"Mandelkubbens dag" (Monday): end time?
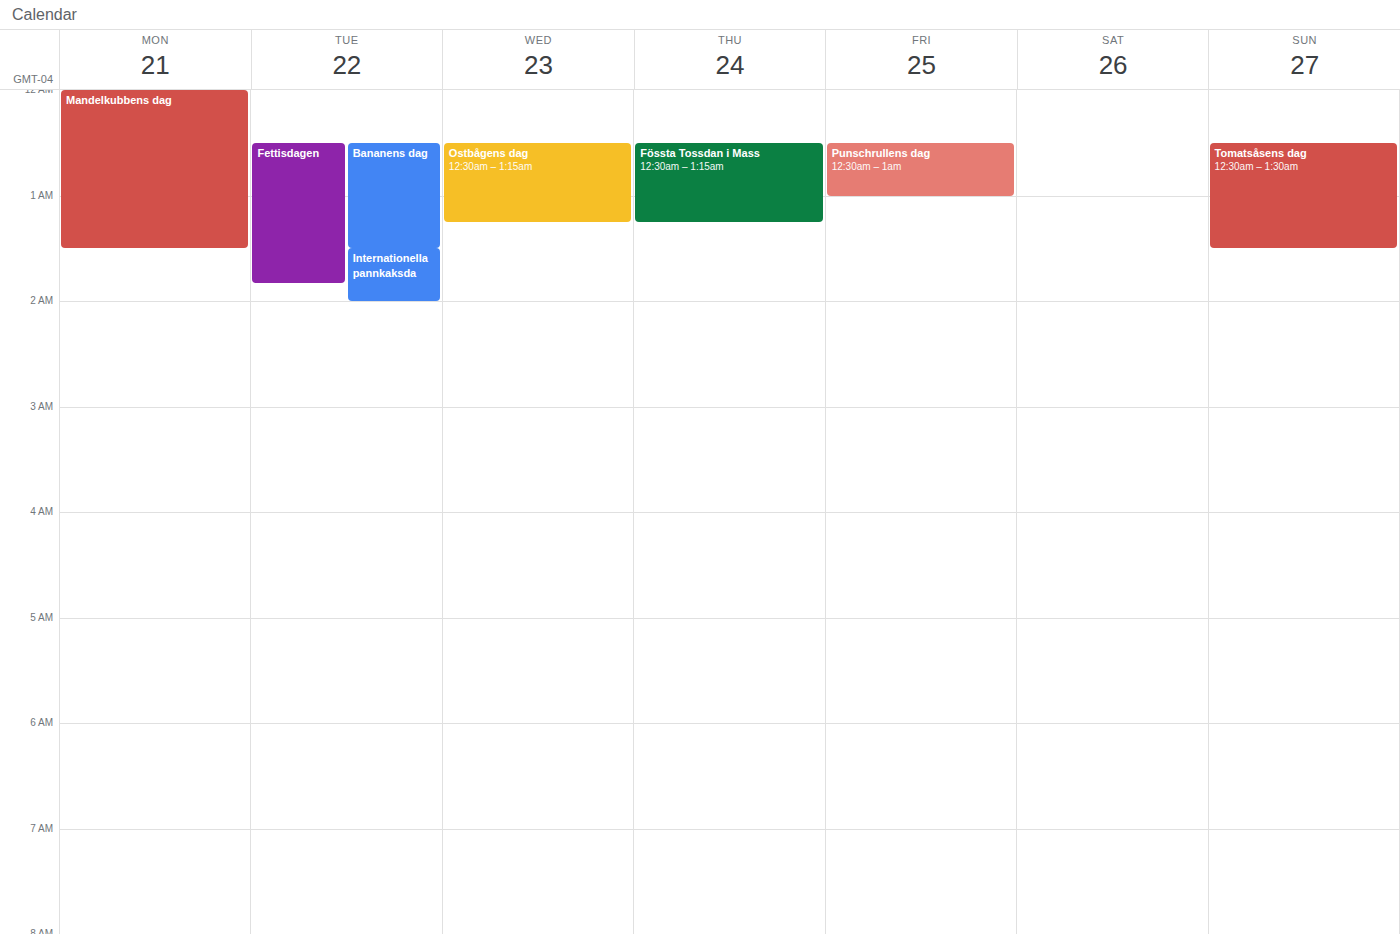
1:30 AM